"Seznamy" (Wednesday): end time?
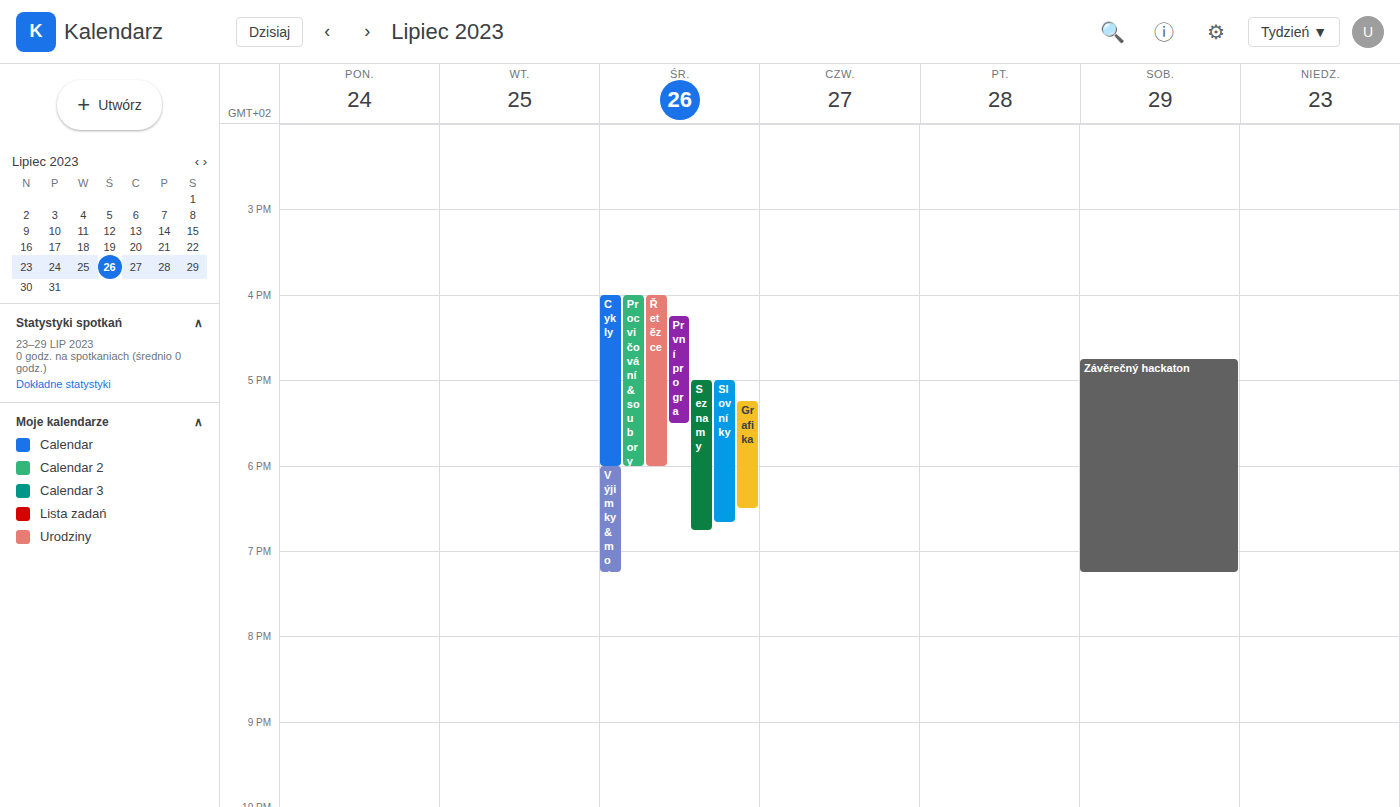
6:45 PM